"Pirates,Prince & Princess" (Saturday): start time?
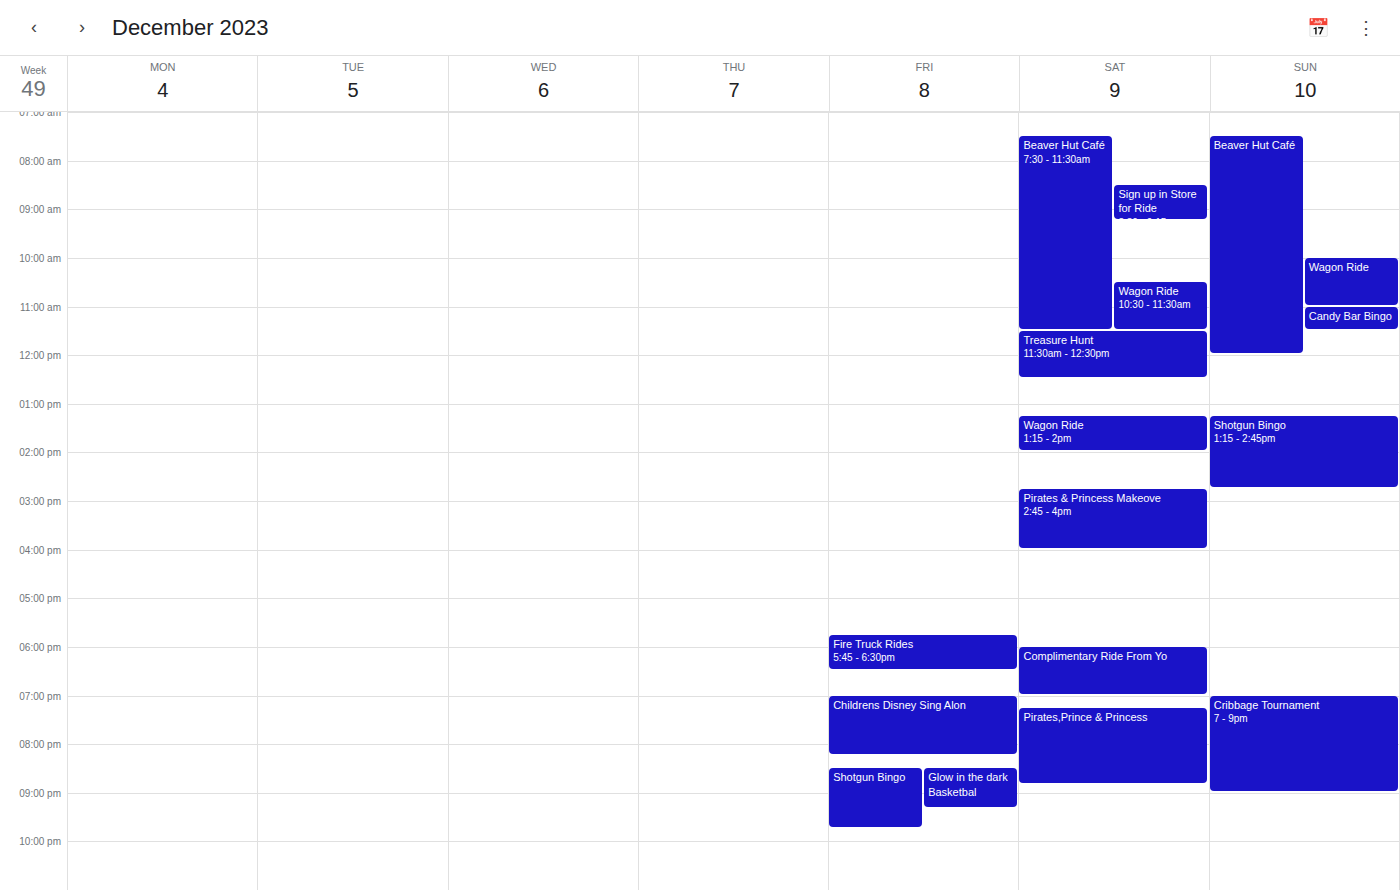
7:15 PM